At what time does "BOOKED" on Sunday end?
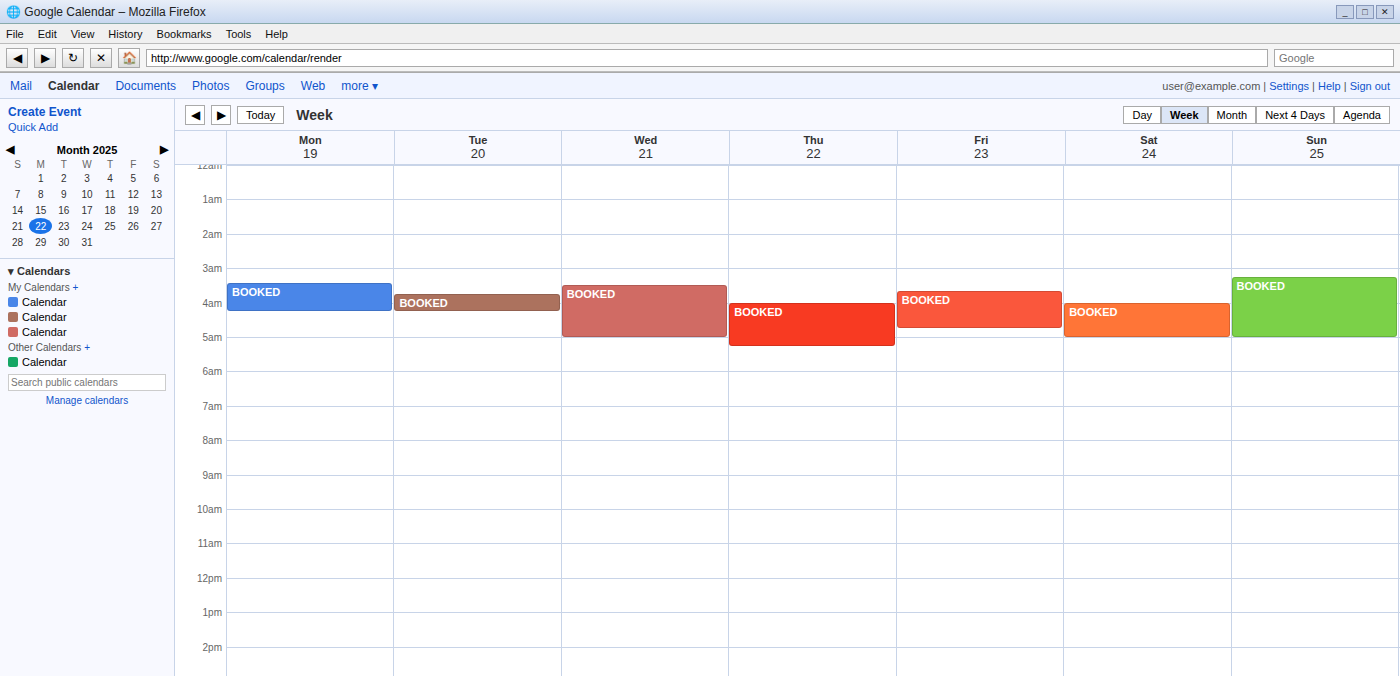
5:00 AM